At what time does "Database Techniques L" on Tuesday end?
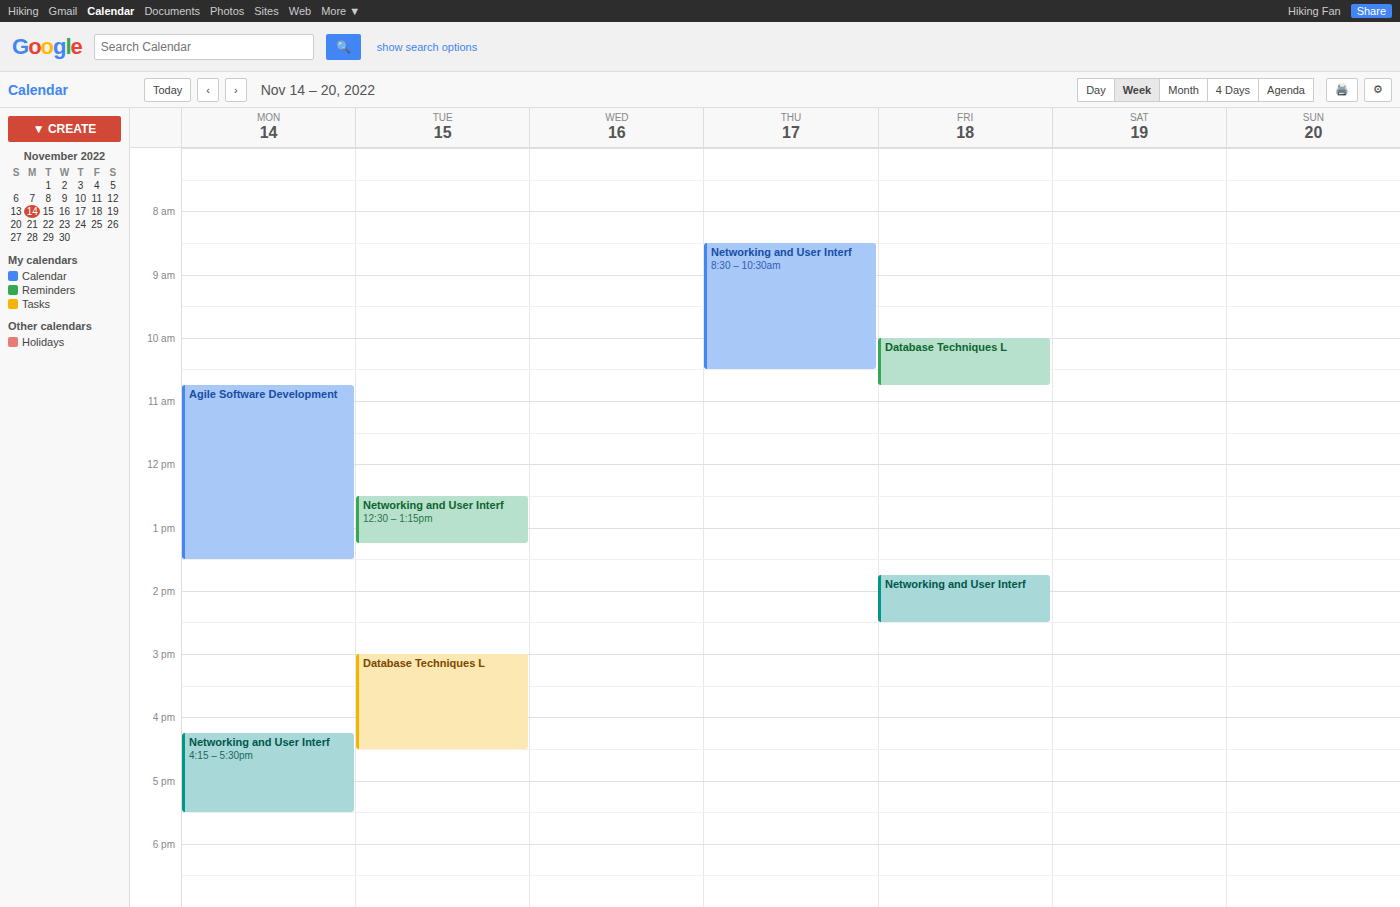
4:30 PM